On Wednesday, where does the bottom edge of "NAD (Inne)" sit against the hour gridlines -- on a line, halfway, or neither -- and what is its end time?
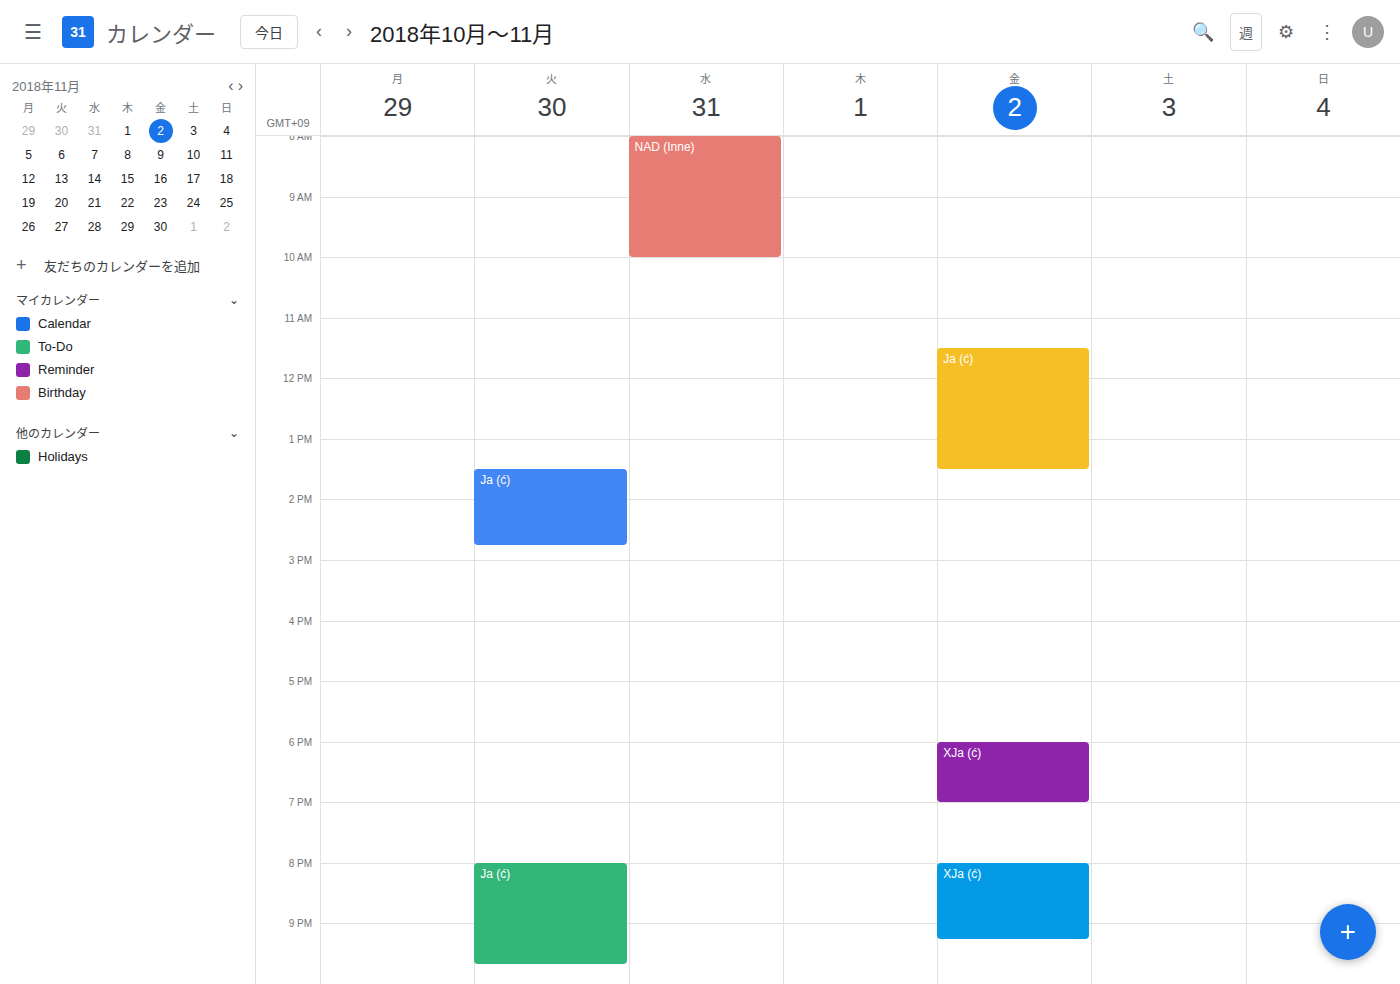
10:00 -- exactly on the 10:00 line.